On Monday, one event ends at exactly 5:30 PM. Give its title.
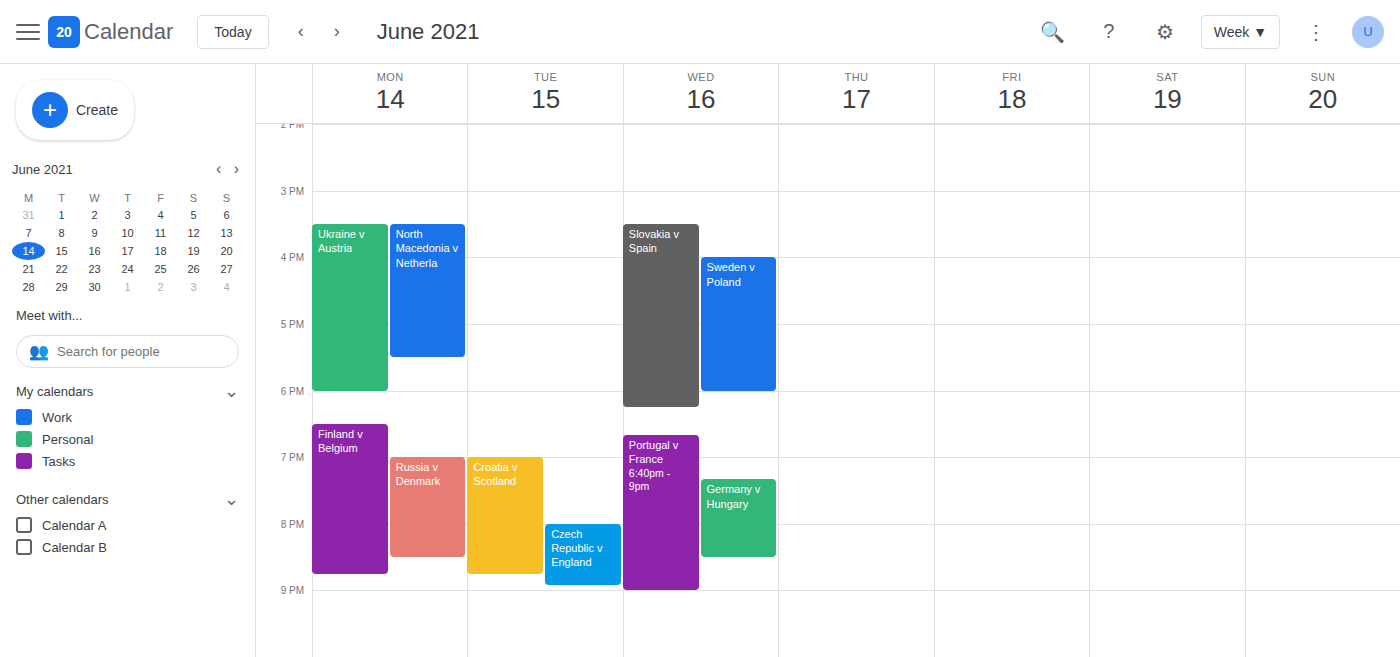
"North Macedonia v Netherla"